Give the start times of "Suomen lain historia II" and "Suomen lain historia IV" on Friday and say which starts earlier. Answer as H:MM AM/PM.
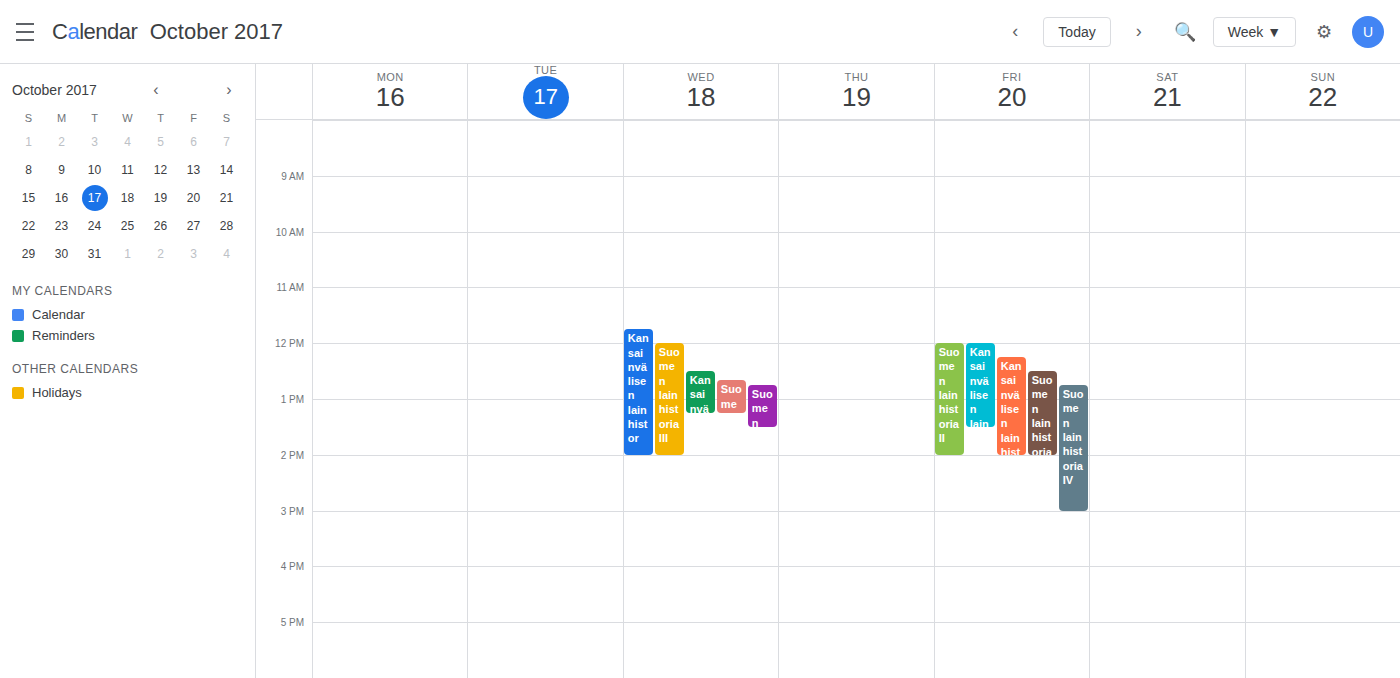
"Suomen lain historia II" 12:00 PM; "Suomen lain historia IV" 12:45 PM.